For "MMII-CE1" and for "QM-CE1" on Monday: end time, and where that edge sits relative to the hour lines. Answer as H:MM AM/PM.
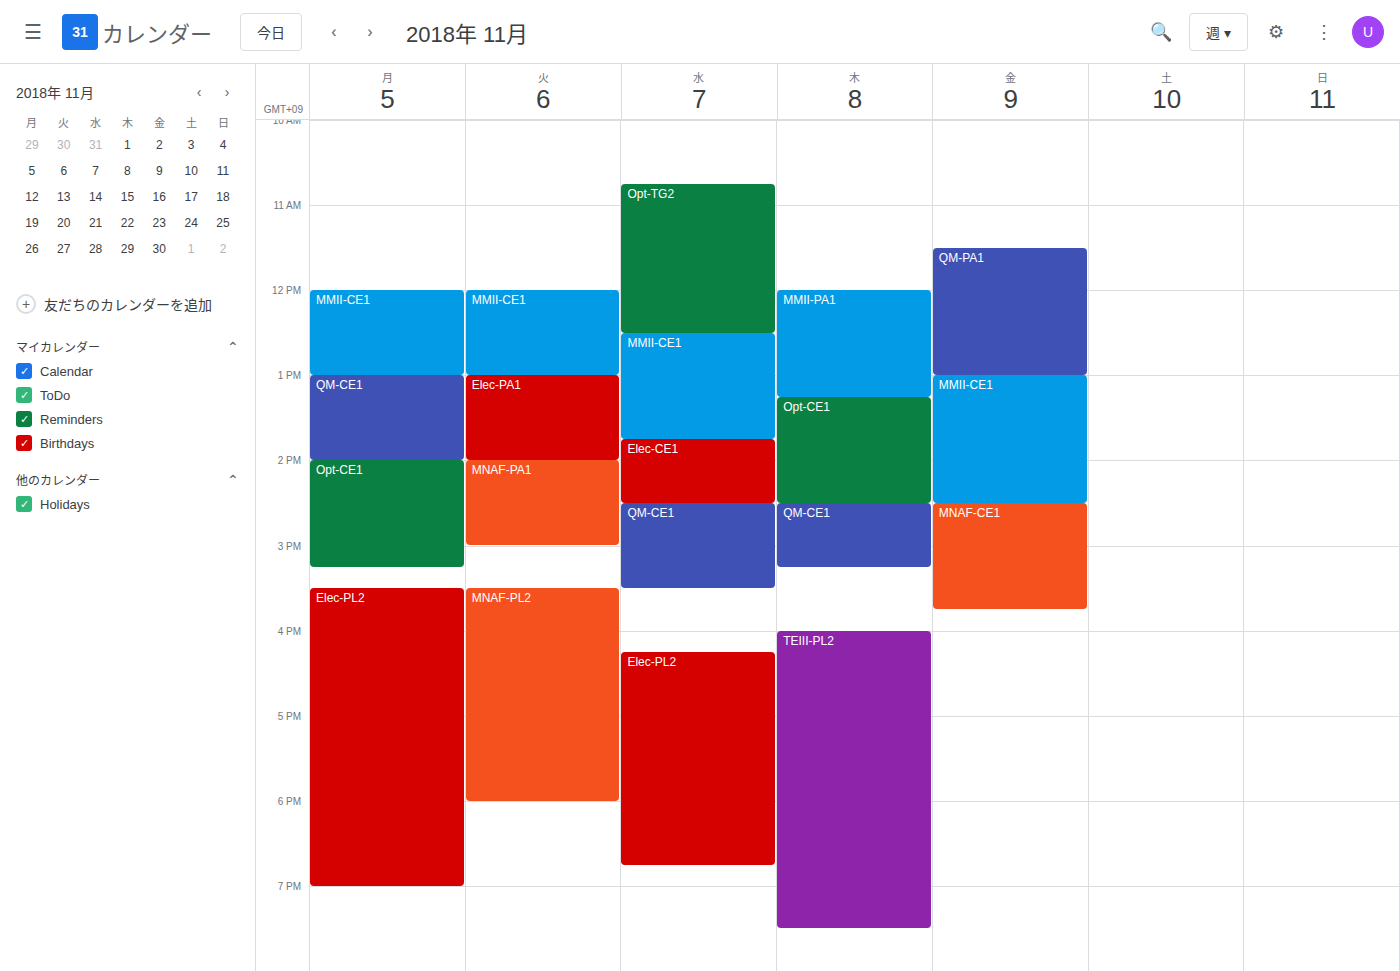
"MMII-CE1": 1:00 PM, exactly on the 1 PM line. "QM-CE1": 2:00 PM, exactly on the 2 PM line.